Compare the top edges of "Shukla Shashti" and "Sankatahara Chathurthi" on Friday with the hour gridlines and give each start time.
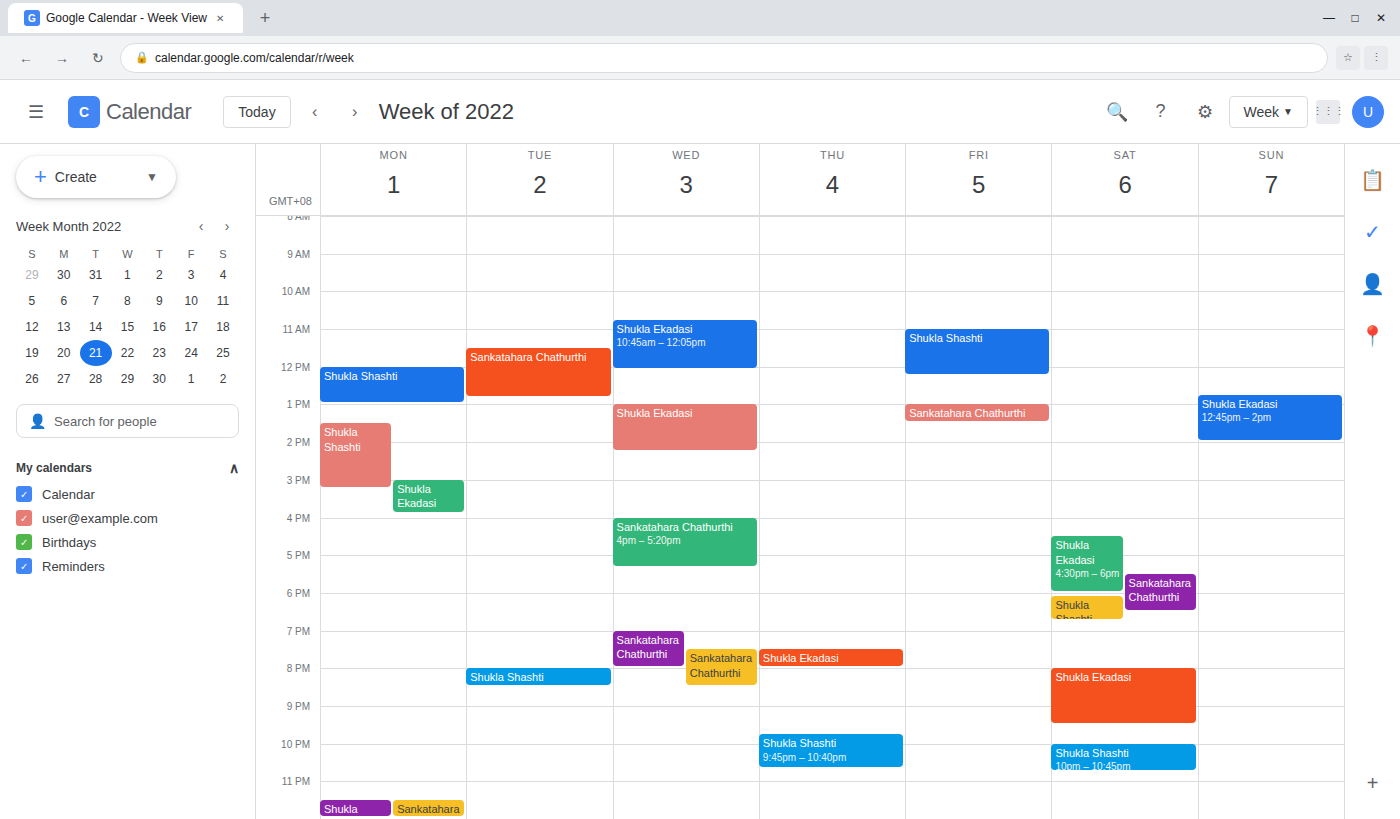
"Shukla Shashti": 11:00 AM, exactly on the 11 AM line. "Sankatahara Chathurthi": 1:00 PM, exactly on the 1 PM line.